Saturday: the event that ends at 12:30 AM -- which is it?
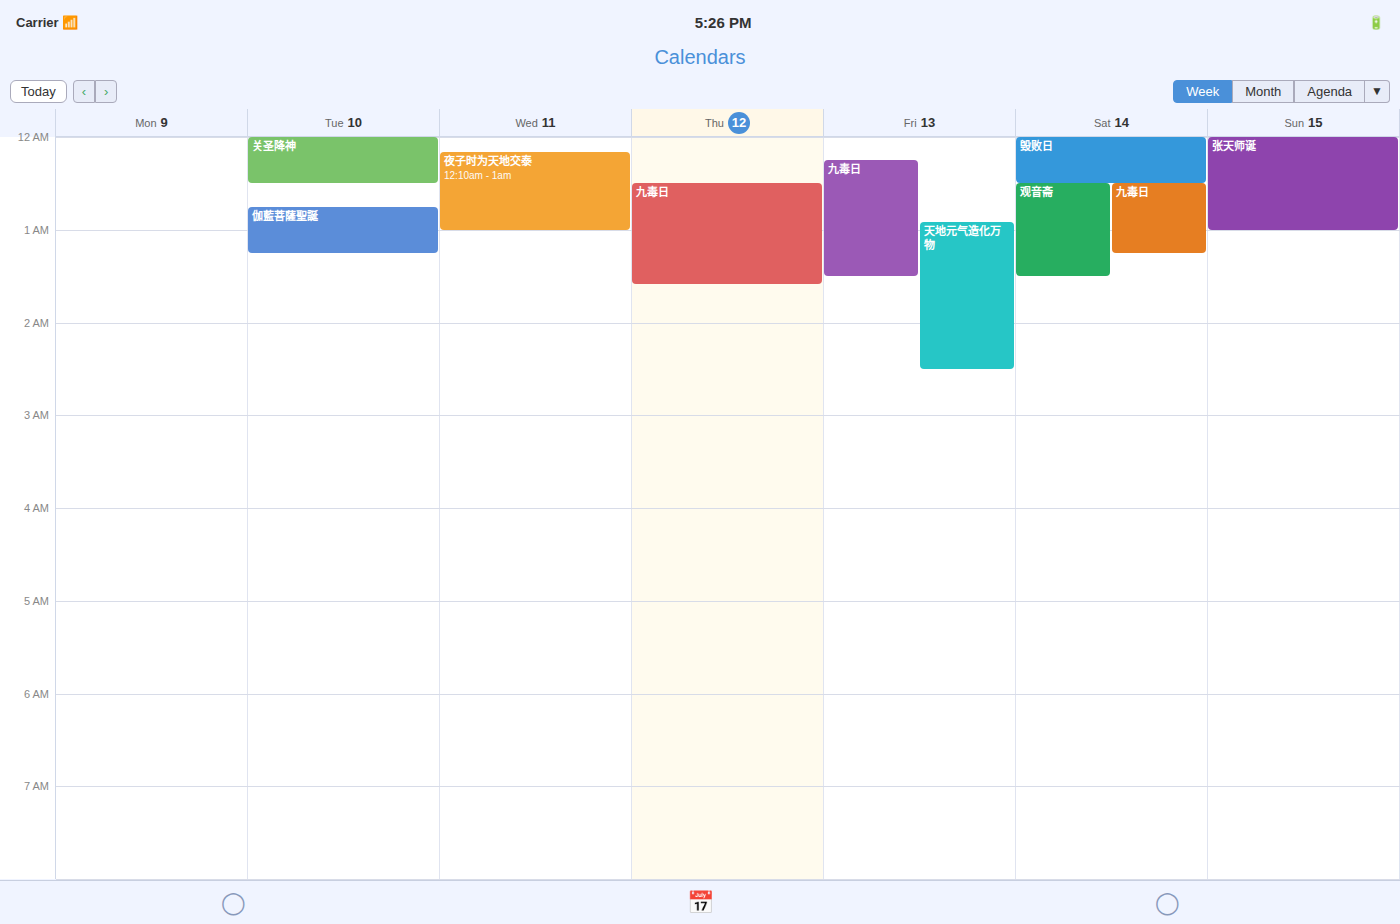
"毁败日"